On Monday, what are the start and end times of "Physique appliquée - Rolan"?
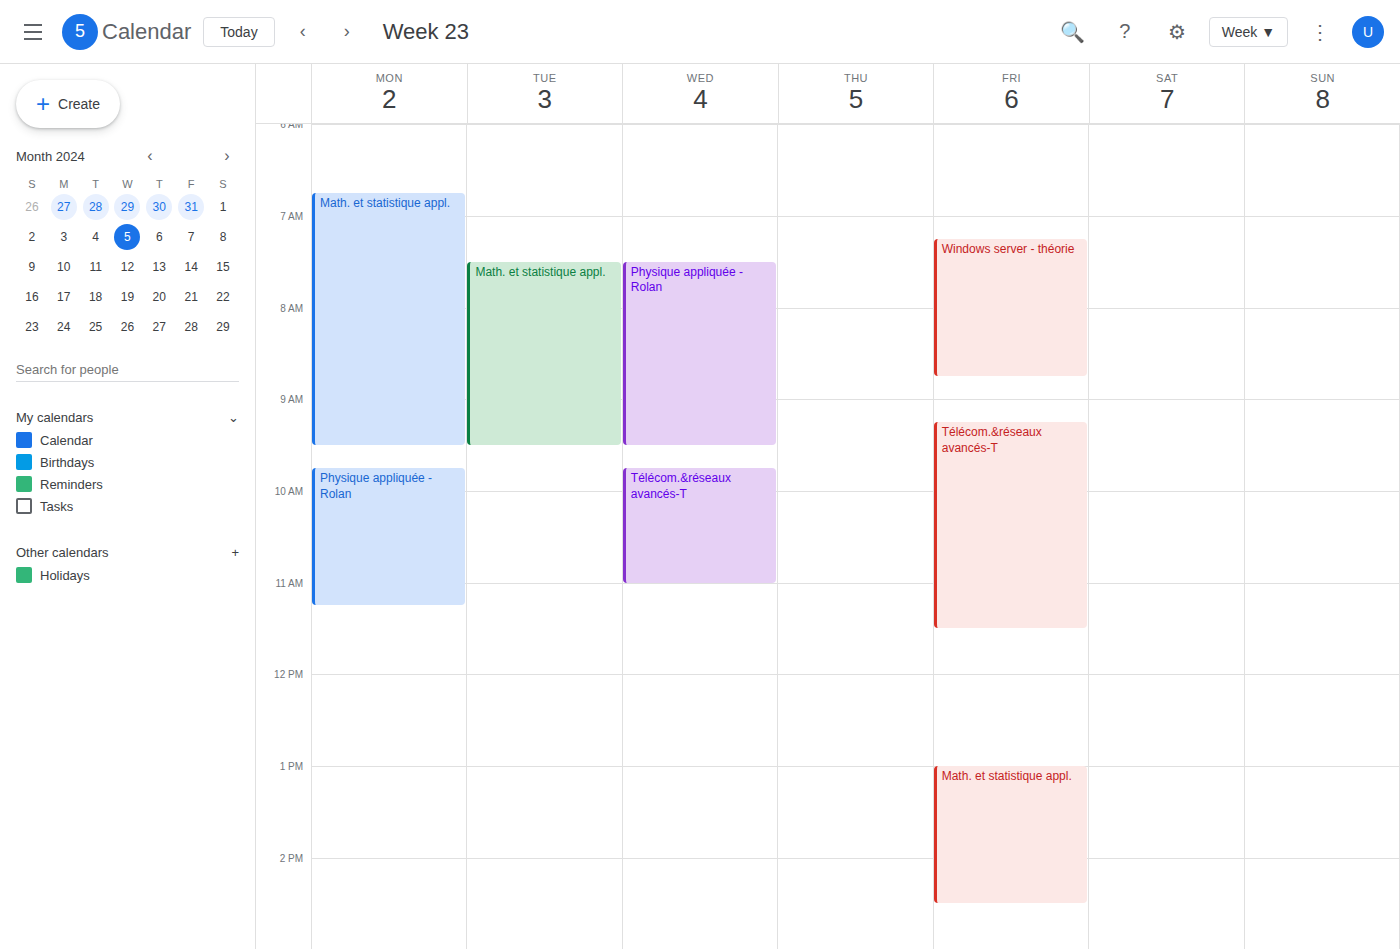
9:45 AM to 11:15 AM